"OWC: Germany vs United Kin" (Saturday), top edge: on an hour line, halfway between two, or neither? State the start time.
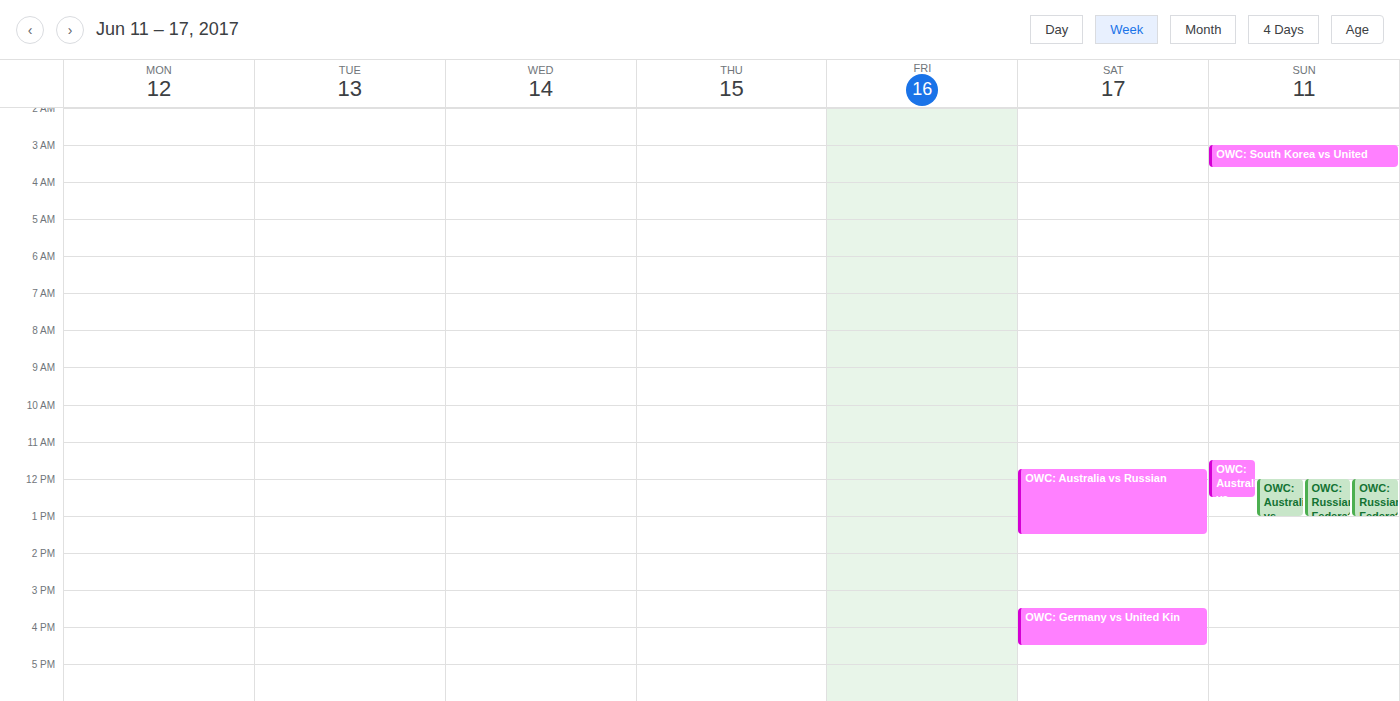
3:30 PM -- halfway between the 3 PM and 4 PM lines.